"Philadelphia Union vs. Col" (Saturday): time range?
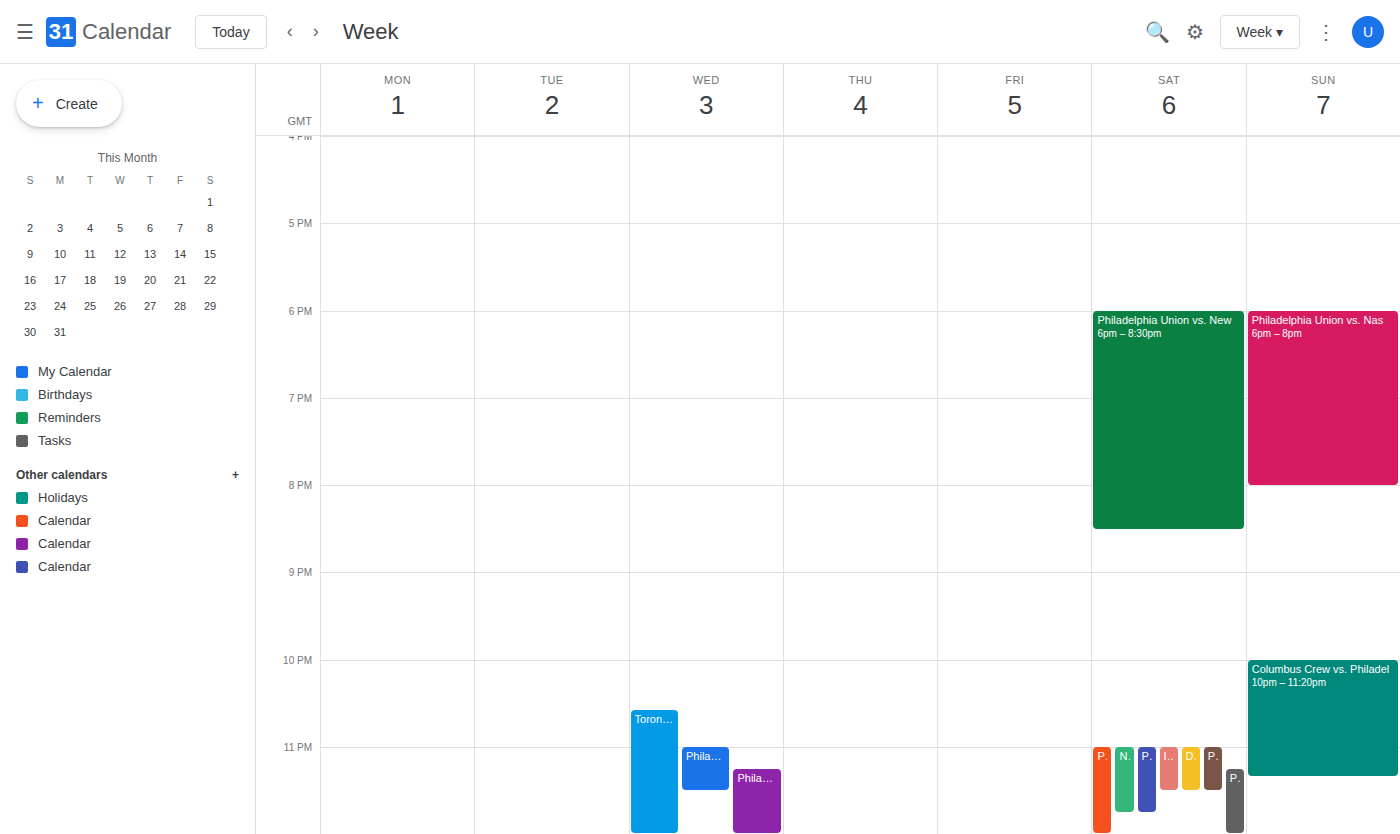
11:00 PM to 11:45 PM